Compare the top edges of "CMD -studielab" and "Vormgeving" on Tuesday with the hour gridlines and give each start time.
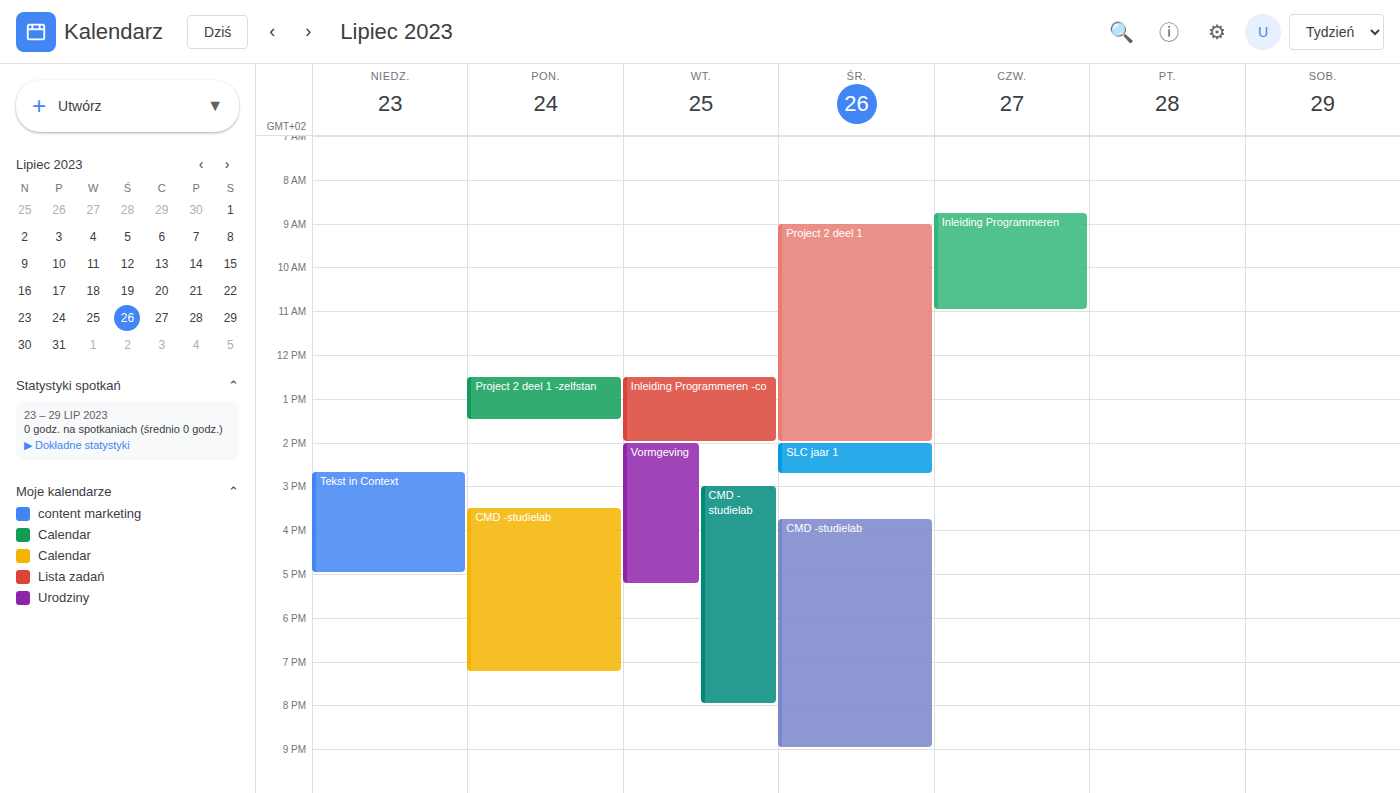
"CMD -studielab": 3:00 PM, exactly on the 3 PM line. "Vormgeving": 2:00 PM, exactly on the 2 PM line.